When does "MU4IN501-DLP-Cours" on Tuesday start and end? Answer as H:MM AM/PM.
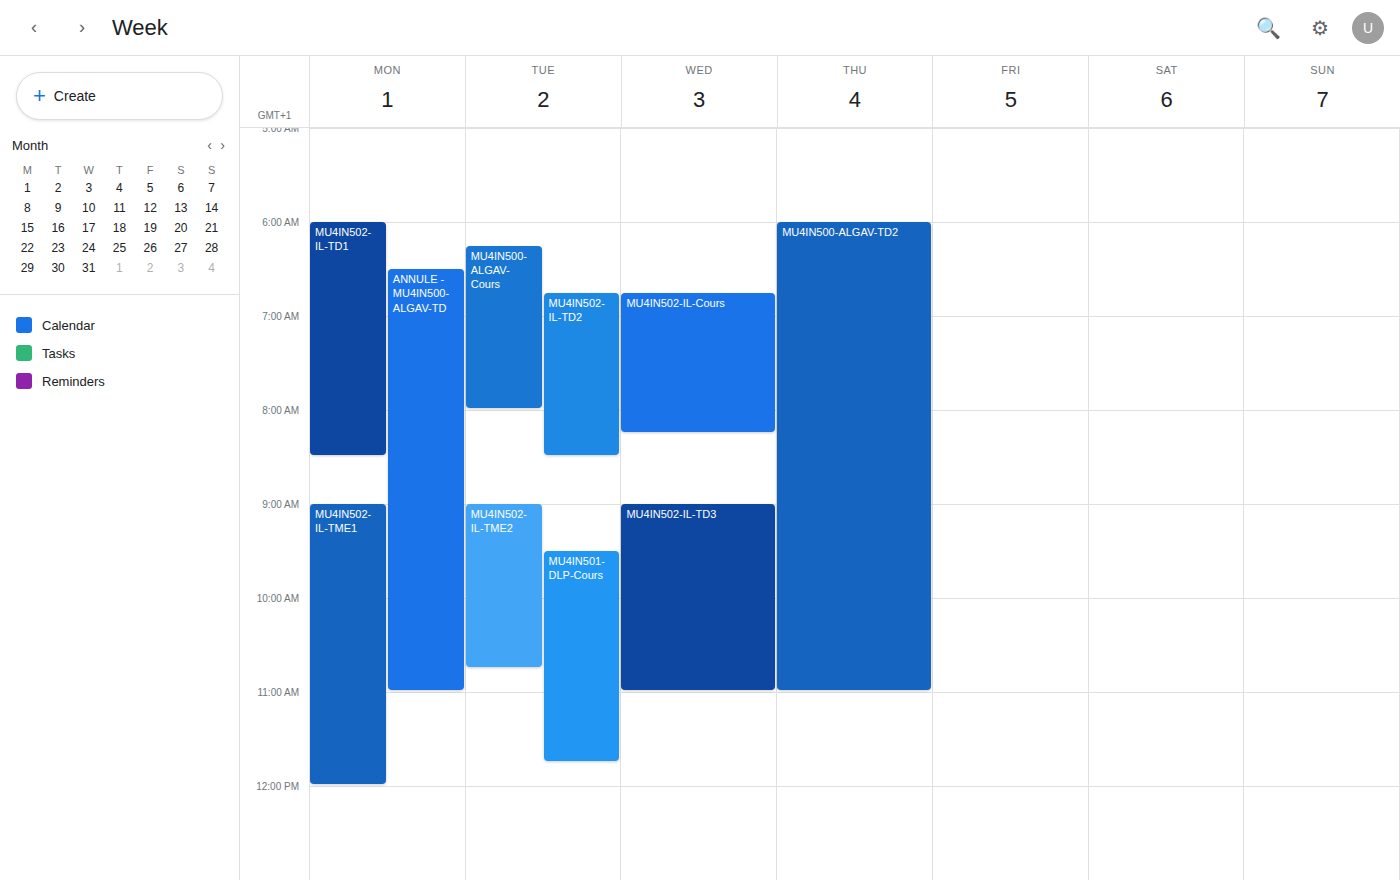
9:30 AM to 11:45 AM